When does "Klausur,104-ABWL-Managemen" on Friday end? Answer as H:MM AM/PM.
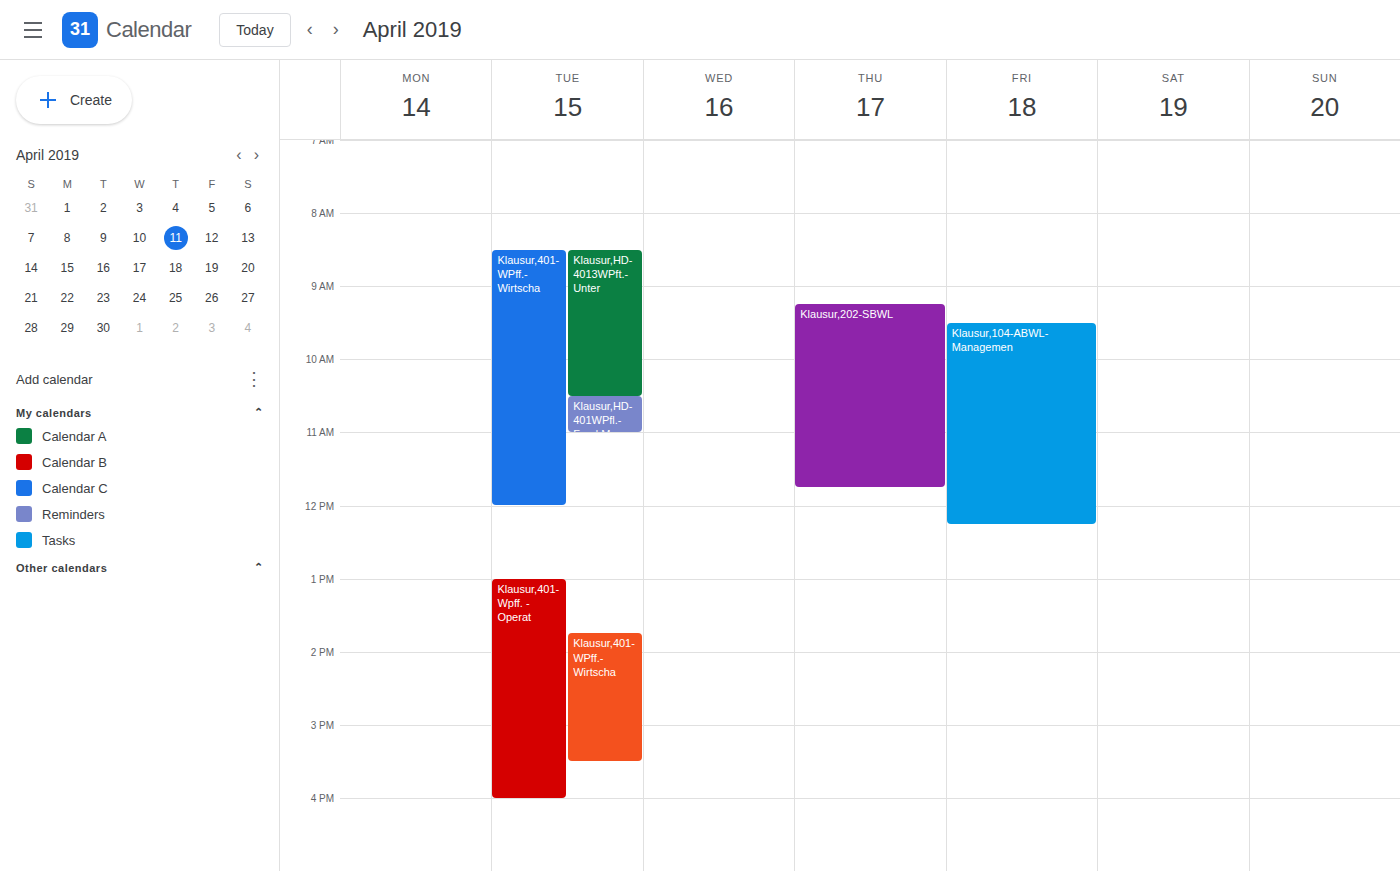
12:15 PM